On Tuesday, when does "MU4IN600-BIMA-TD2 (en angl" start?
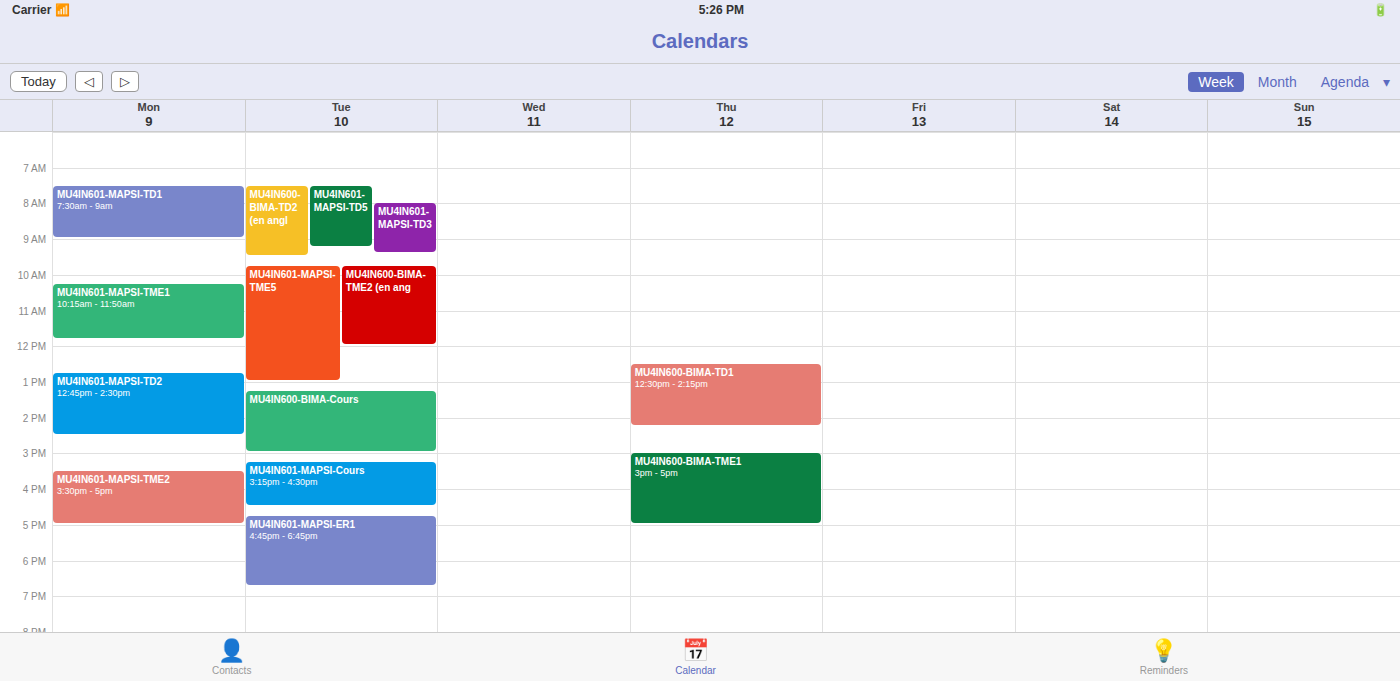
7:30 AM